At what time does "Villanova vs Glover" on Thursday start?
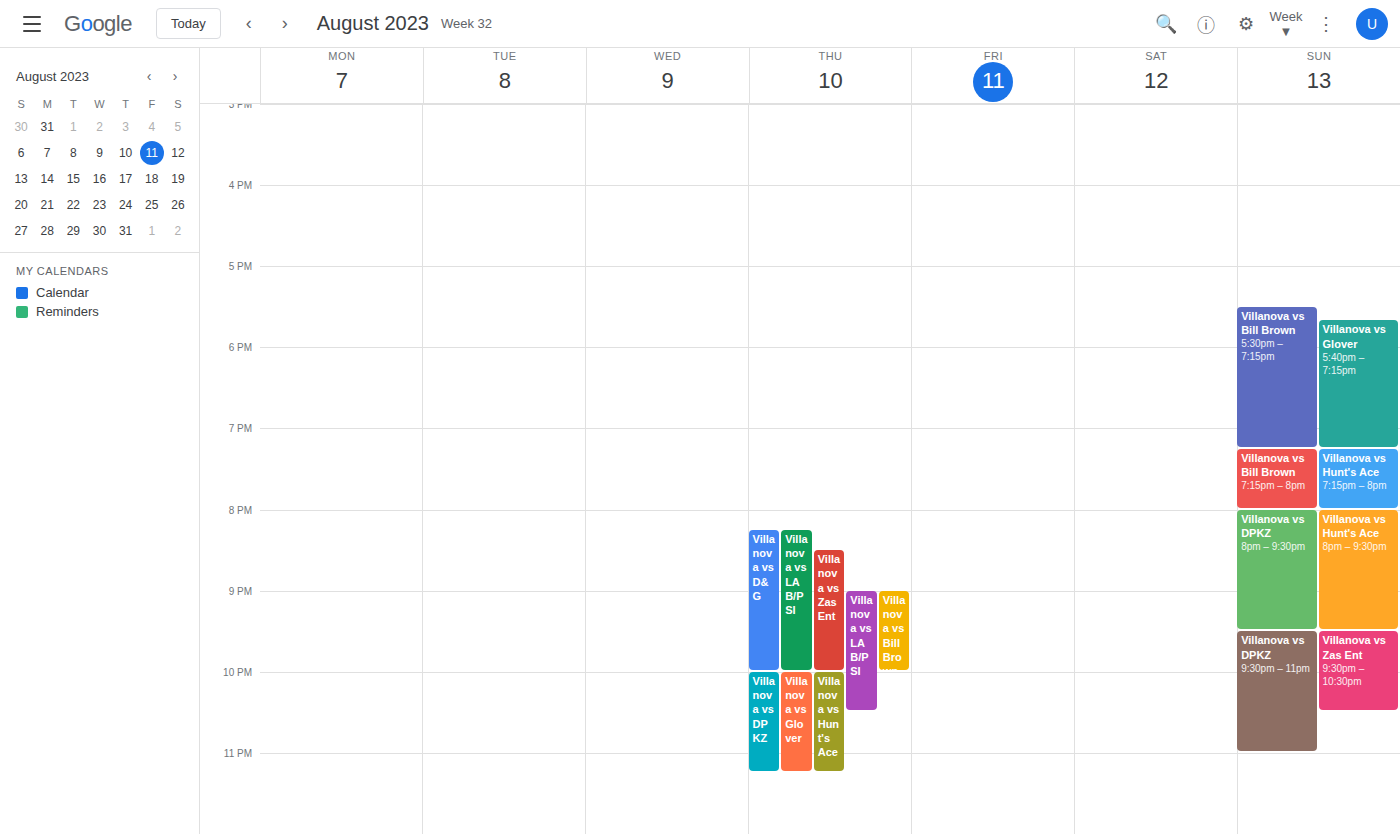
10:00 PM